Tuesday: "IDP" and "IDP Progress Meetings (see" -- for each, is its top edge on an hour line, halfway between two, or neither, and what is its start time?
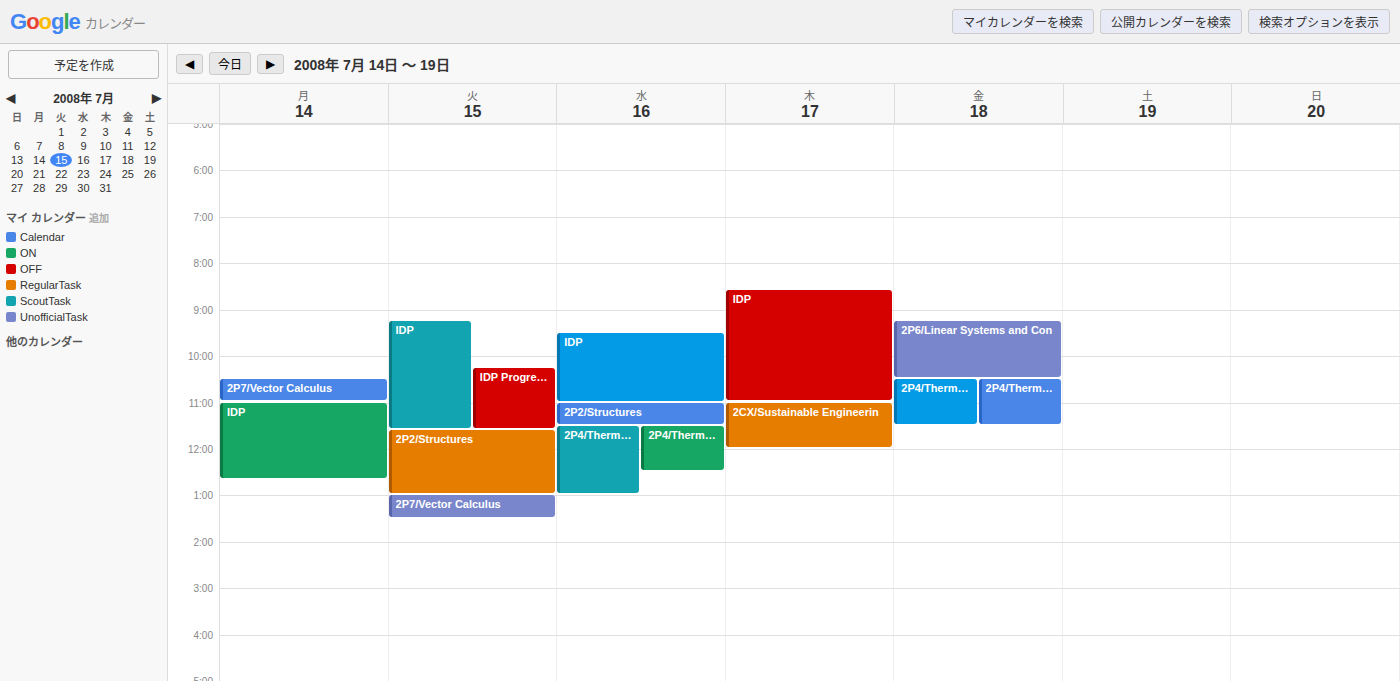
"IDP": 9:15 AM, neither: a quarter of the way from the 9 AM line to the 10 AM line. "IDP Progress Meetings (see": 10:15 AM, neither: a quarter of the way from the 10 AM line to the 11 AM line.